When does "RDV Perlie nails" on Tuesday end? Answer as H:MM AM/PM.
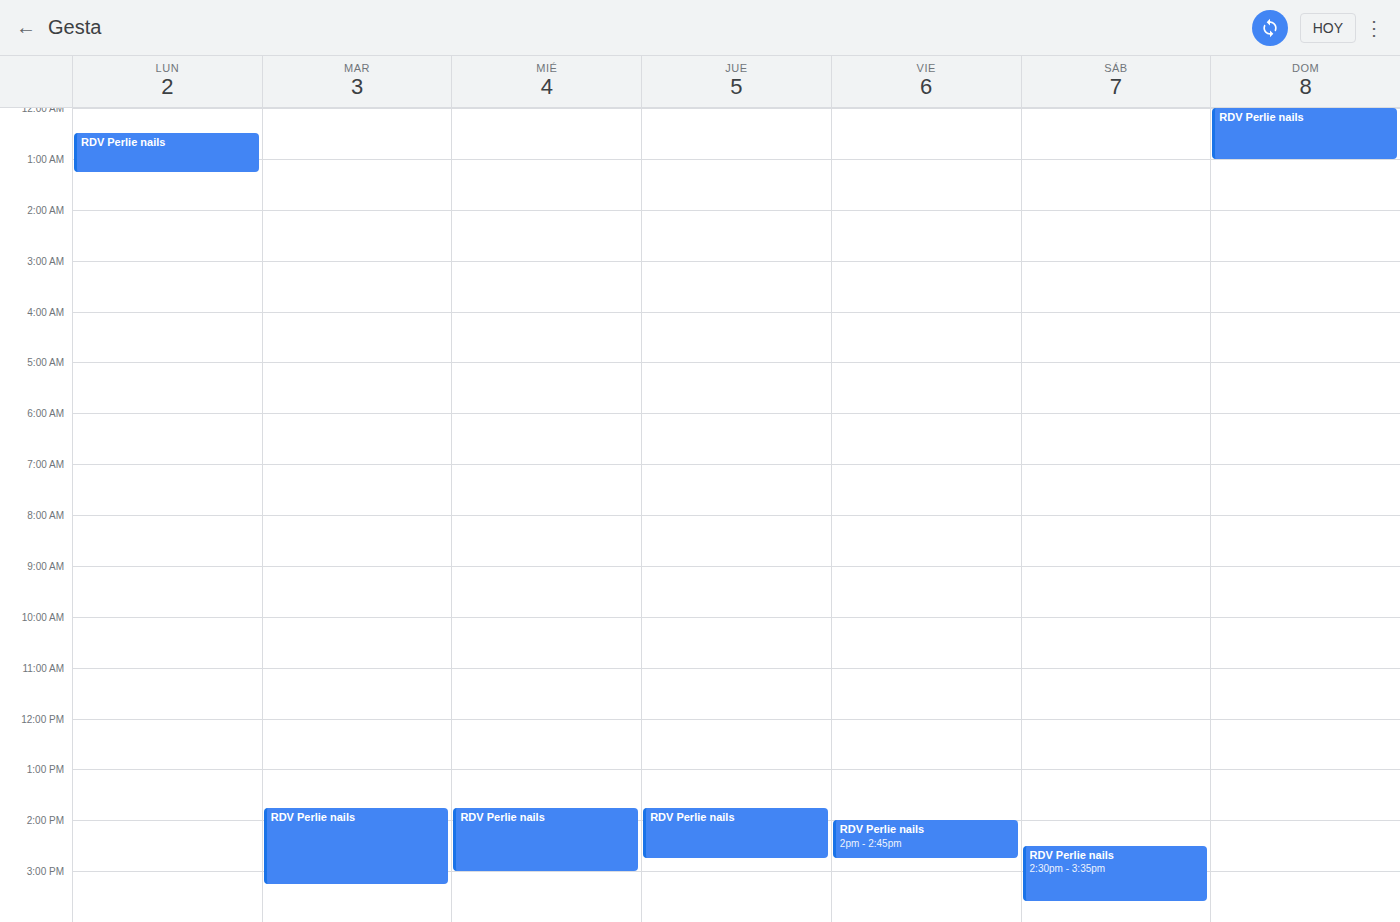
3:15 PM